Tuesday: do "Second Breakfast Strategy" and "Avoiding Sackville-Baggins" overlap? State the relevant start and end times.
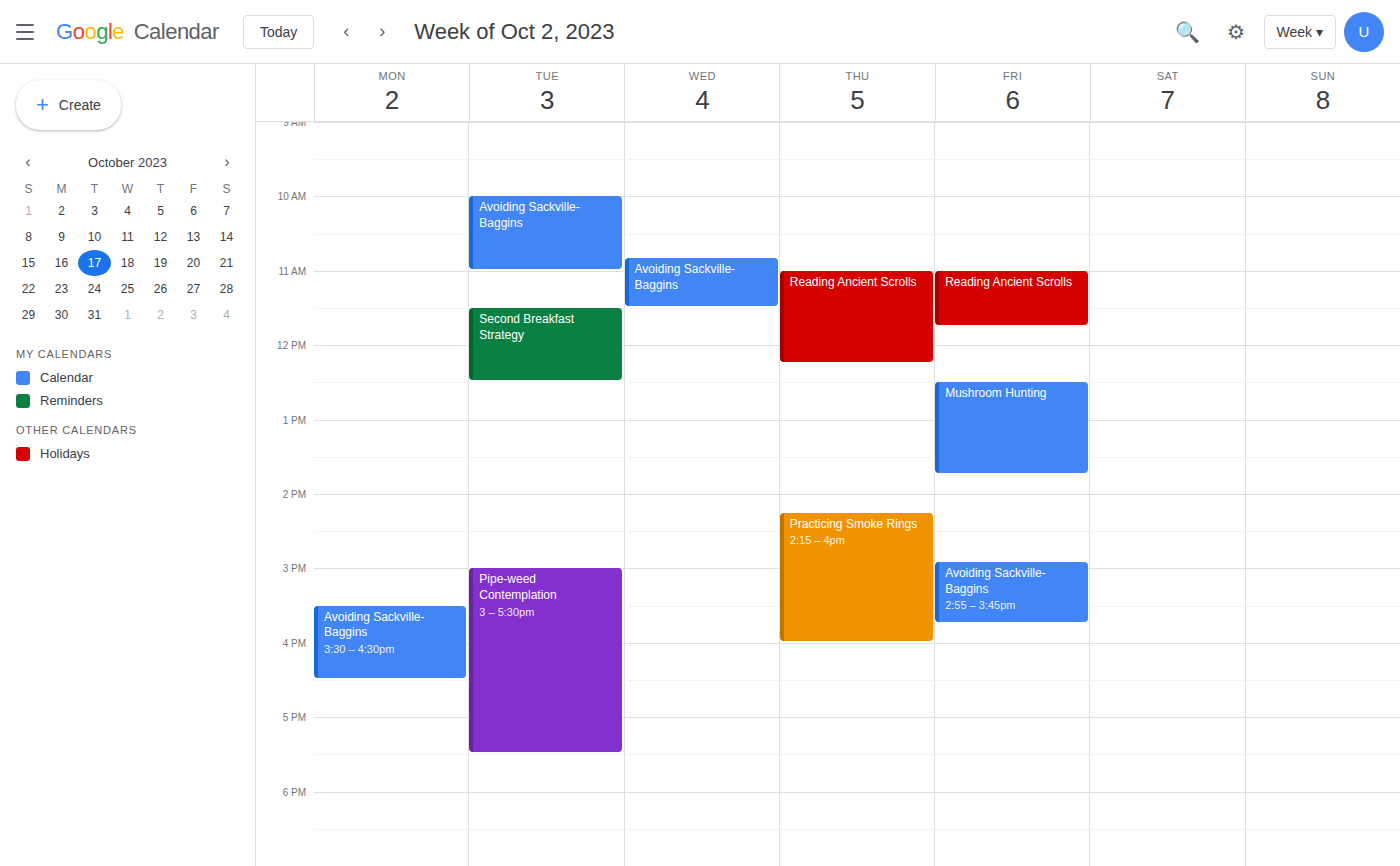
"Avoiding Sackville-Baggins" ends at 11:00 and "Second Breakfast Strategy" starts at 11:30 -- no overlap.